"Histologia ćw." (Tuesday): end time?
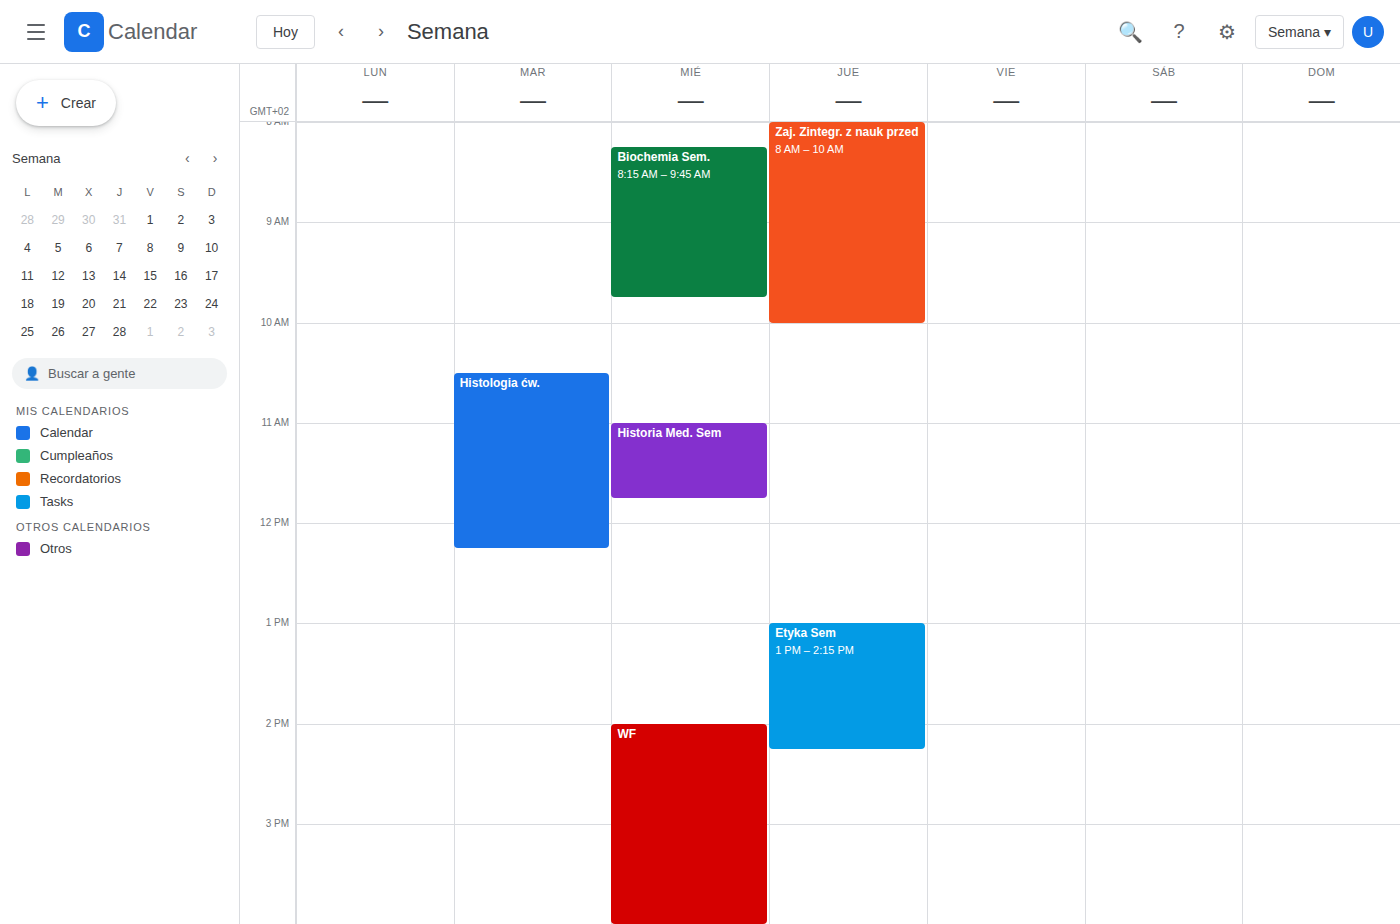
12:15 PM